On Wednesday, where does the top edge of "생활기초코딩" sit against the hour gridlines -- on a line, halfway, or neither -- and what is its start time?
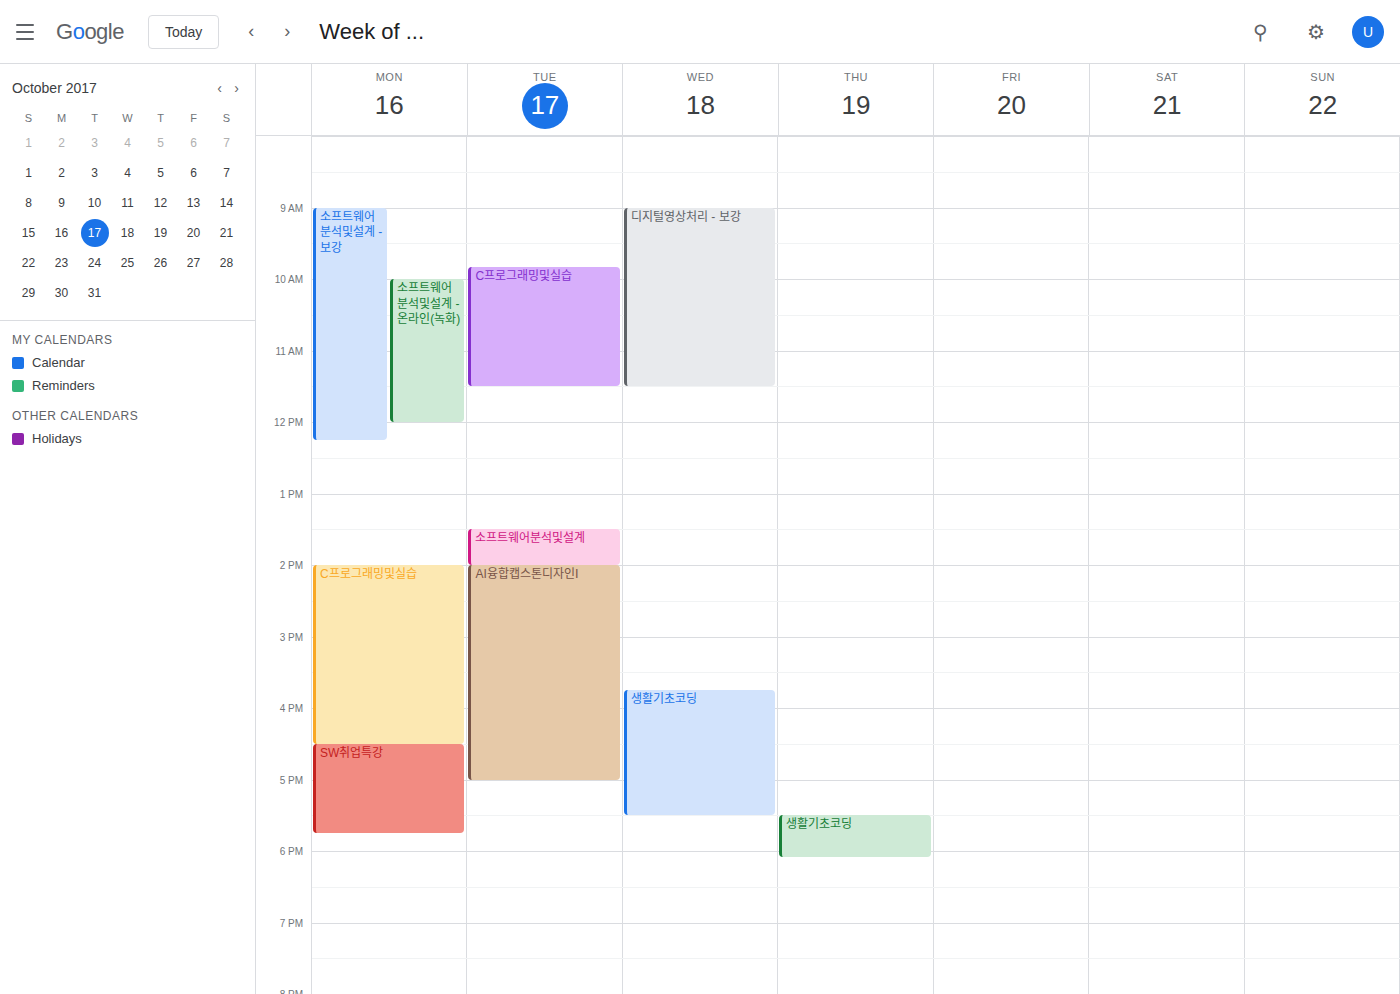
3:45 PM -- neither: three quarters of the way from the 3 PM line to the 4 PM line.